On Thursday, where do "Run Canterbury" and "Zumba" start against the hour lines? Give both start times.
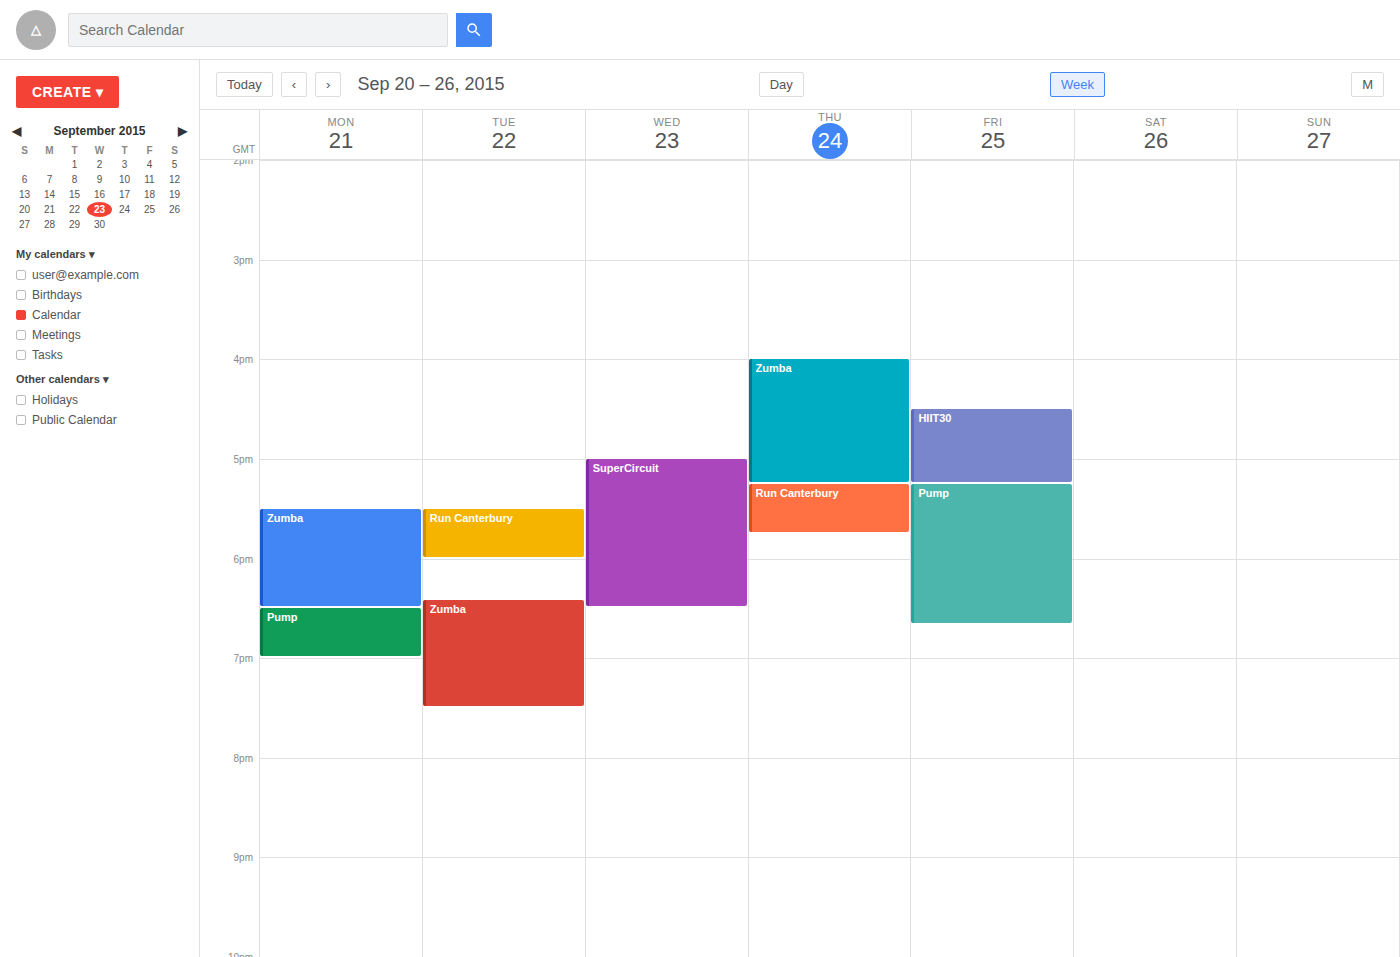
"Run Canterbury": 5:15 PM, neither: a quarter of the way from the 5 PM line to the 6 PM line. "Zumba": 4:00 PM, exactly on the 4 PM line.